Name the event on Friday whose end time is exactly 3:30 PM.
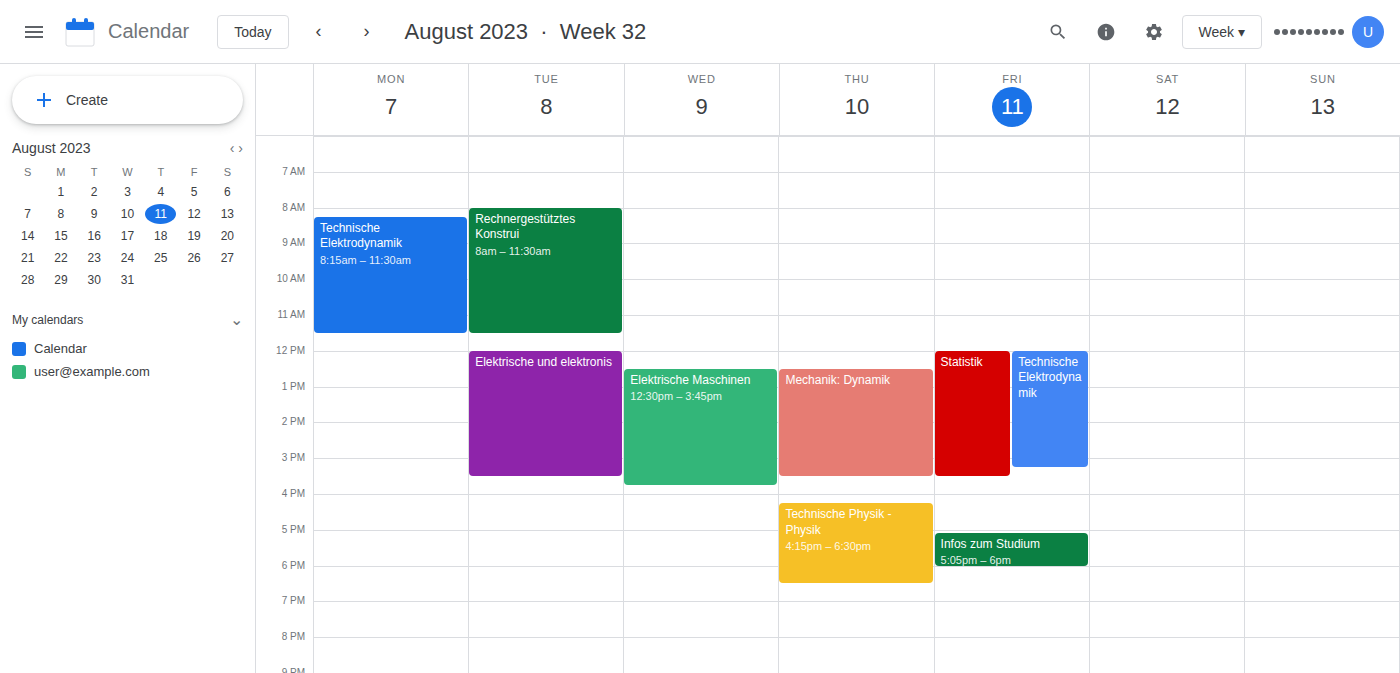
"Statistik"